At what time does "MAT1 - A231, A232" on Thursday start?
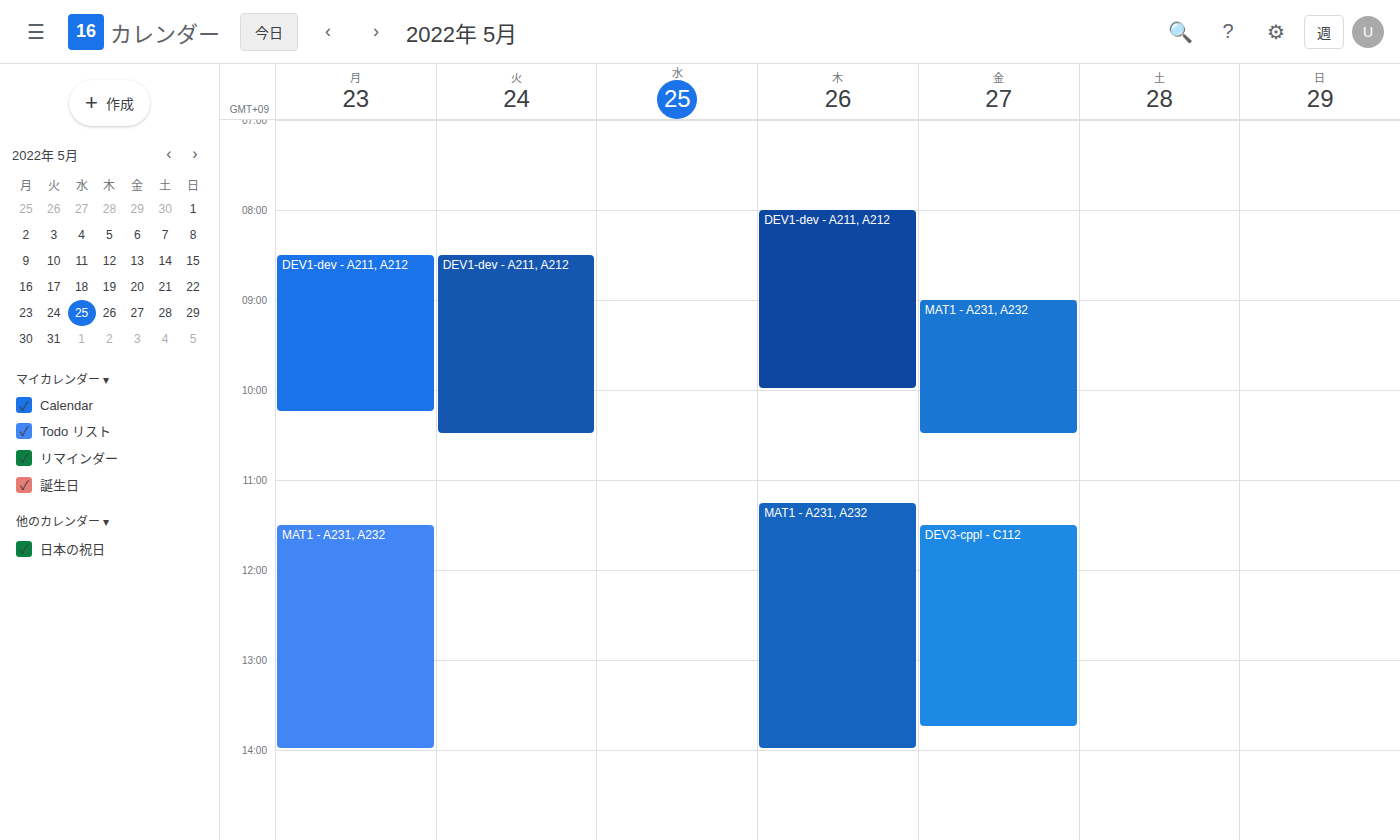
11:15 AM